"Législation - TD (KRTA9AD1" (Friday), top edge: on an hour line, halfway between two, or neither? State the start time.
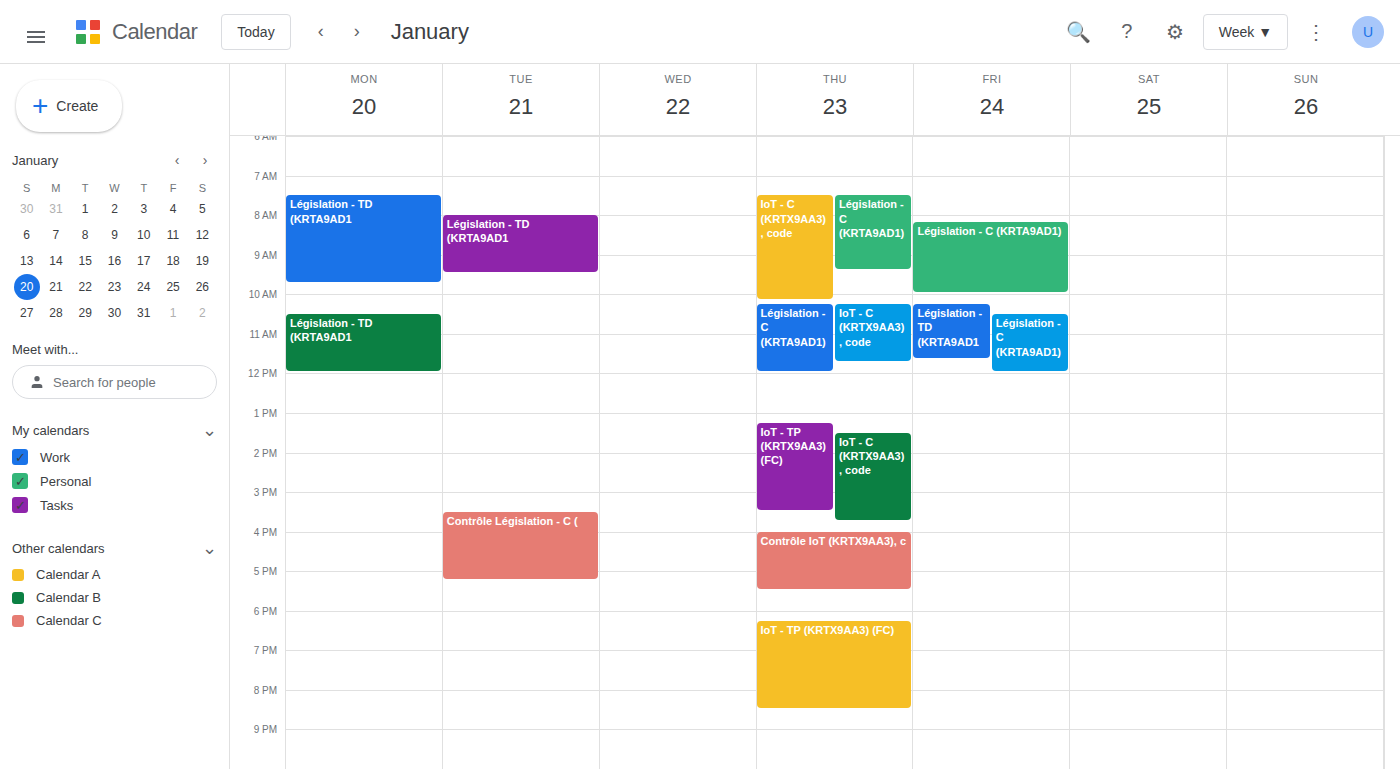
10:15 -- neither: a quarter of the way from the 10:00 line to the 11:00 line.